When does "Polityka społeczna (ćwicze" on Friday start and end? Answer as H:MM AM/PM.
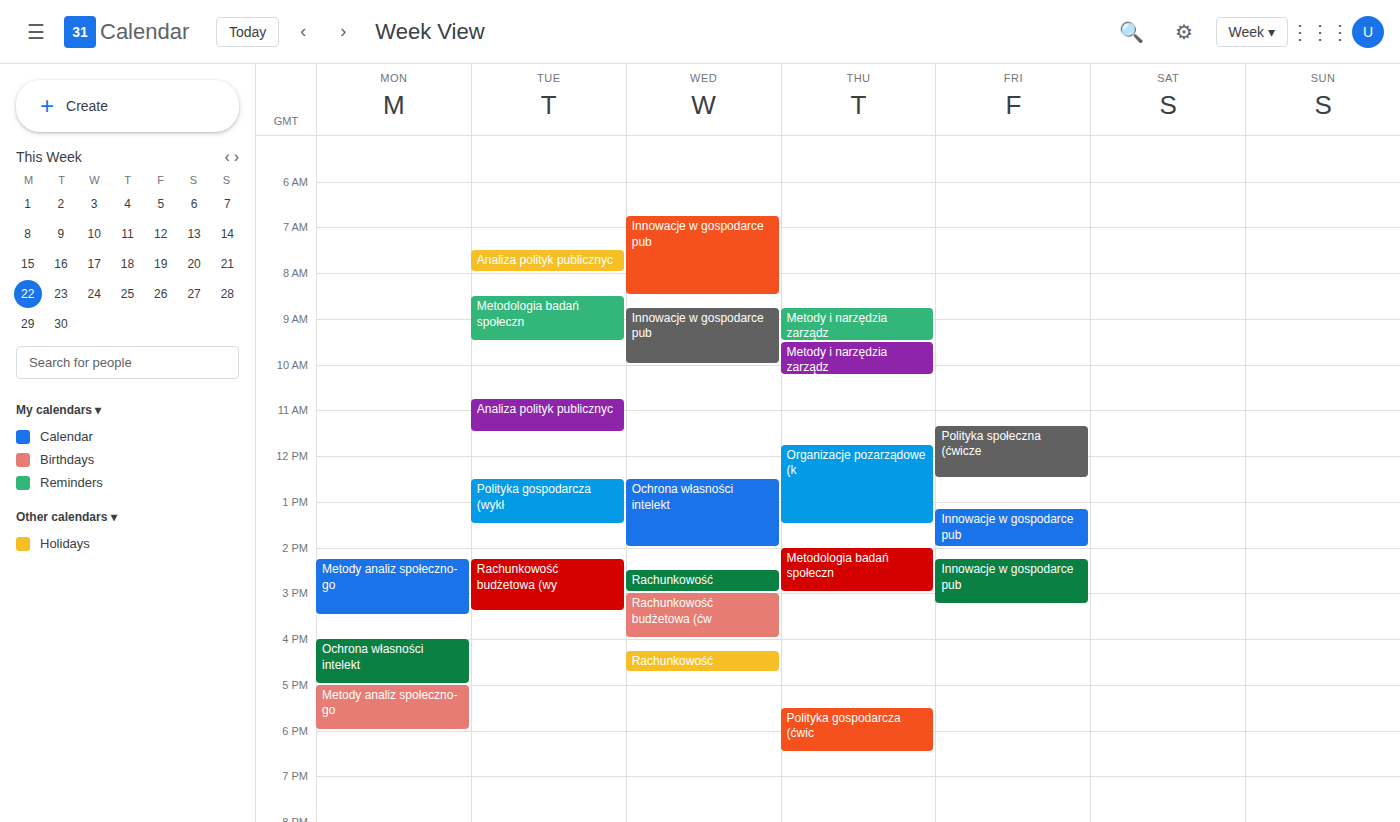
11:20 AM to 12:30 PM